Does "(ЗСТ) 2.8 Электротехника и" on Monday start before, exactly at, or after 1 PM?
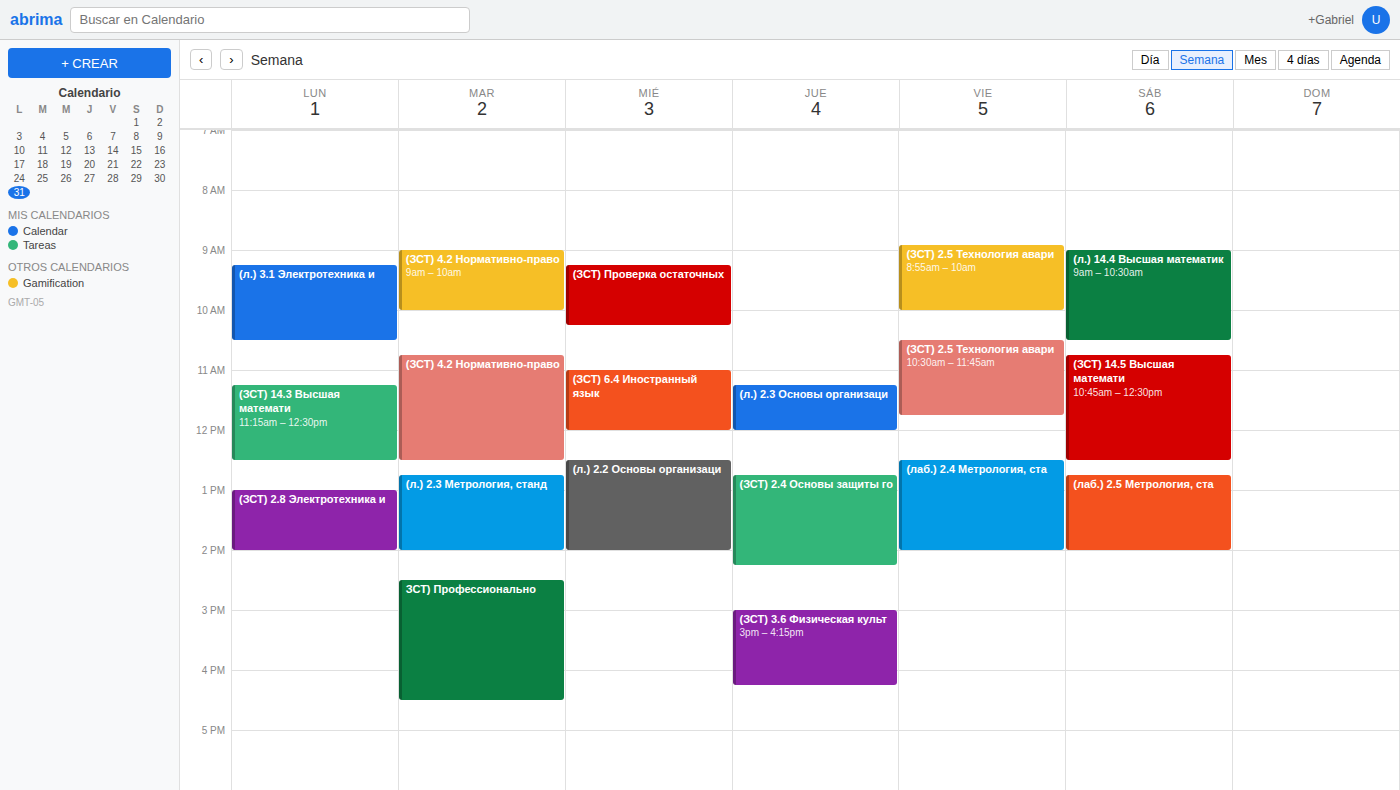
1:00 PM -- exactly at 1 PM, on the 1 PM line.